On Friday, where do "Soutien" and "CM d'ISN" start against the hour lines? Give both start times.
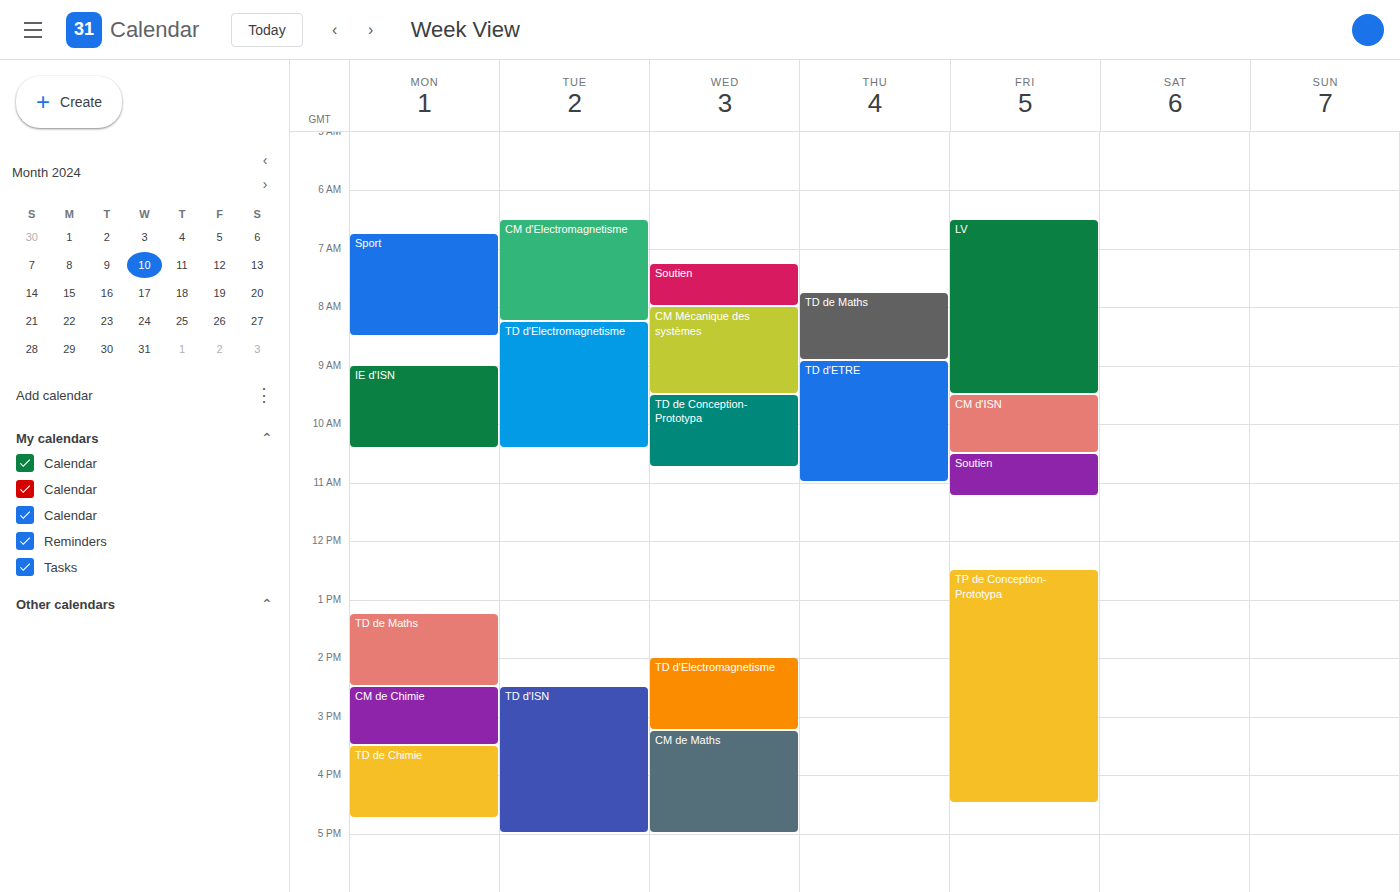
"Soutien": 10:30, halfway between the 10:00 and 11:00 lines. "CM d'ISN": 09:30, halfway between the 09:00 and 10:00 lines.